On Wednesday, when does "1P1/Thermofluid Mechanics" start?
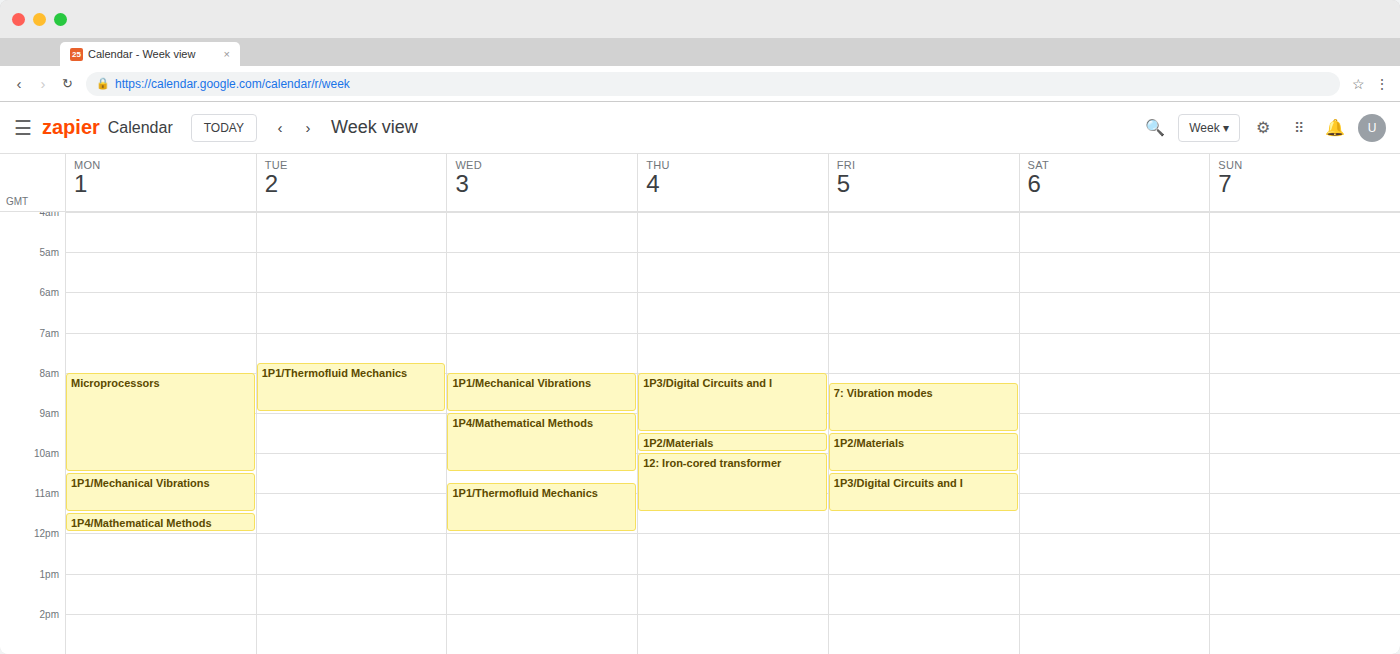
10:45 AM